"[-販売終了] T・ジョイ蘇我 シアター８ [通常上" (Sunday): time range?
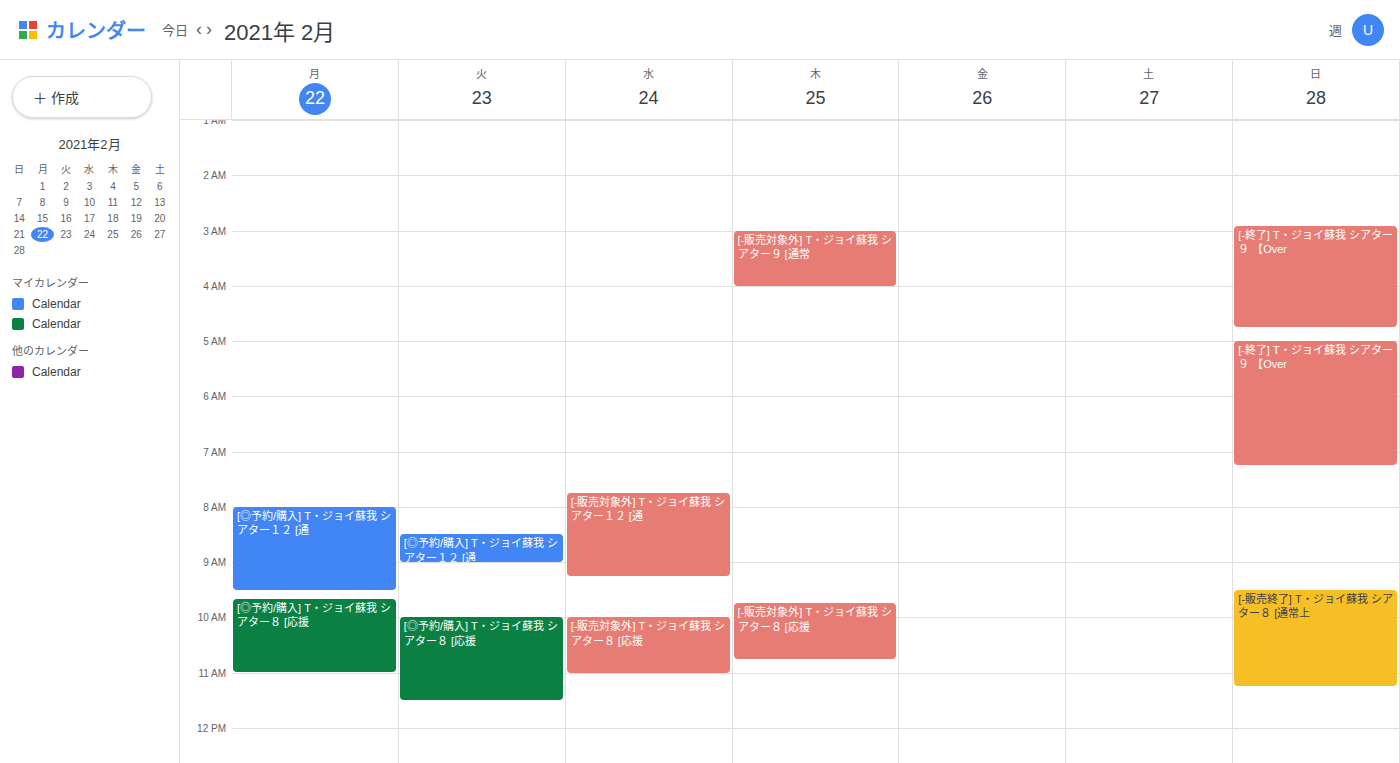
9:30 AM to 11:15 AM